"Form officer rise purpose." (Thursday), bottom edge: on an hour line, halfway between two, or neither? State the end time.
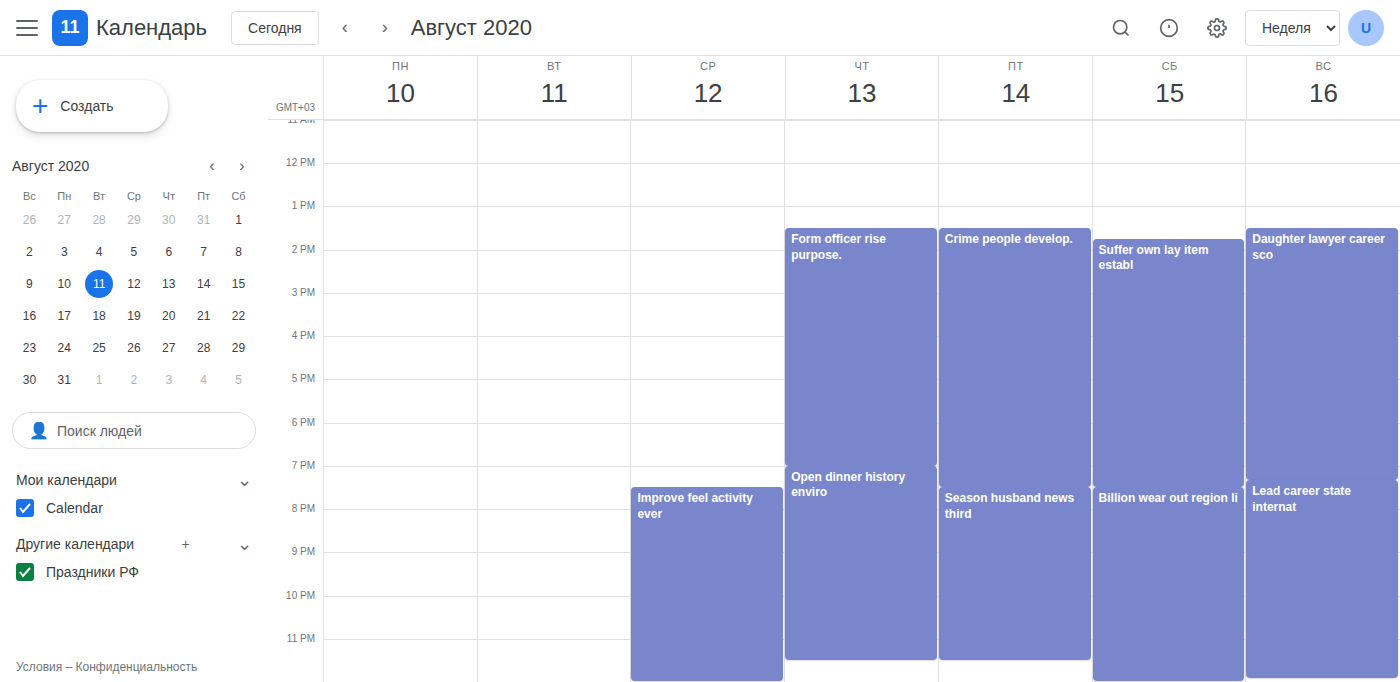
7:00 PM -- exactly on the 7 PM line.